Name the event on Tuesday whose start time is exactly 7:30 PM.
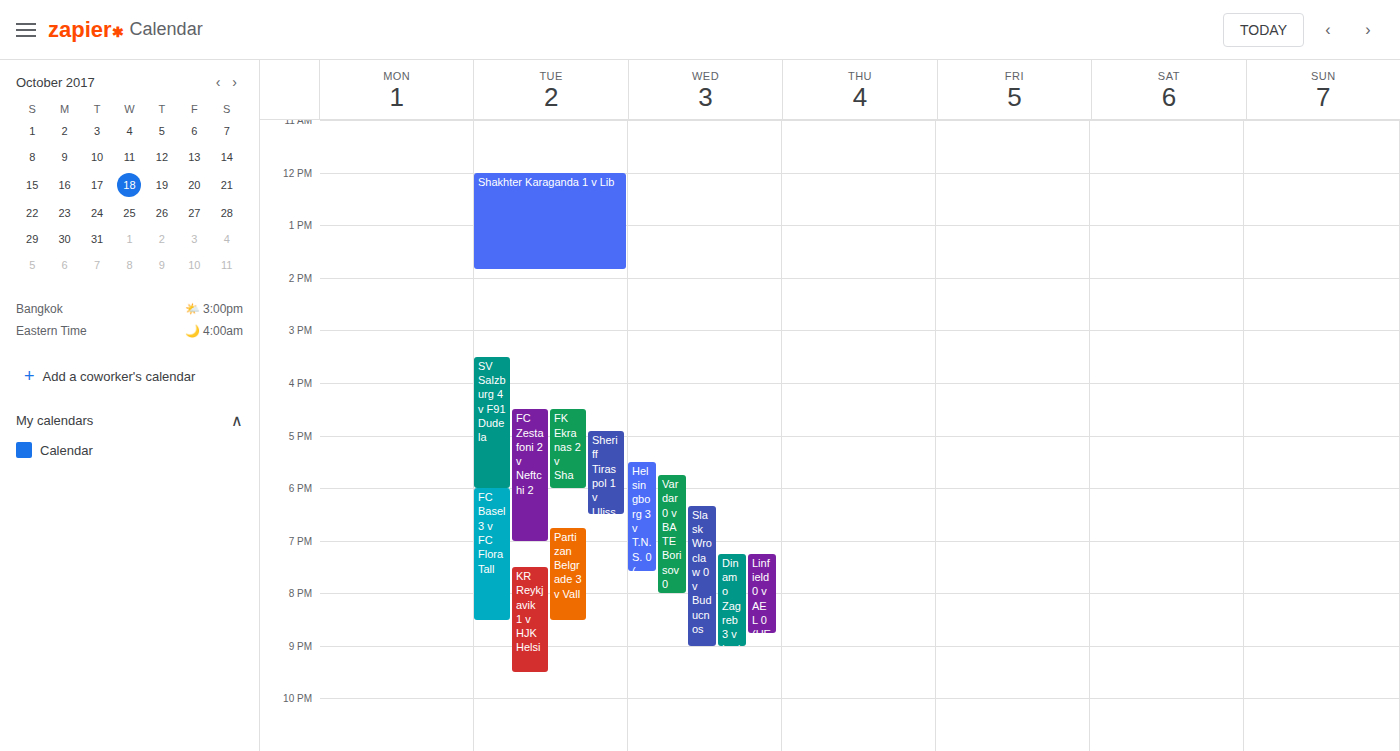
"KR Reykjavik 1 v HJK Helsi"